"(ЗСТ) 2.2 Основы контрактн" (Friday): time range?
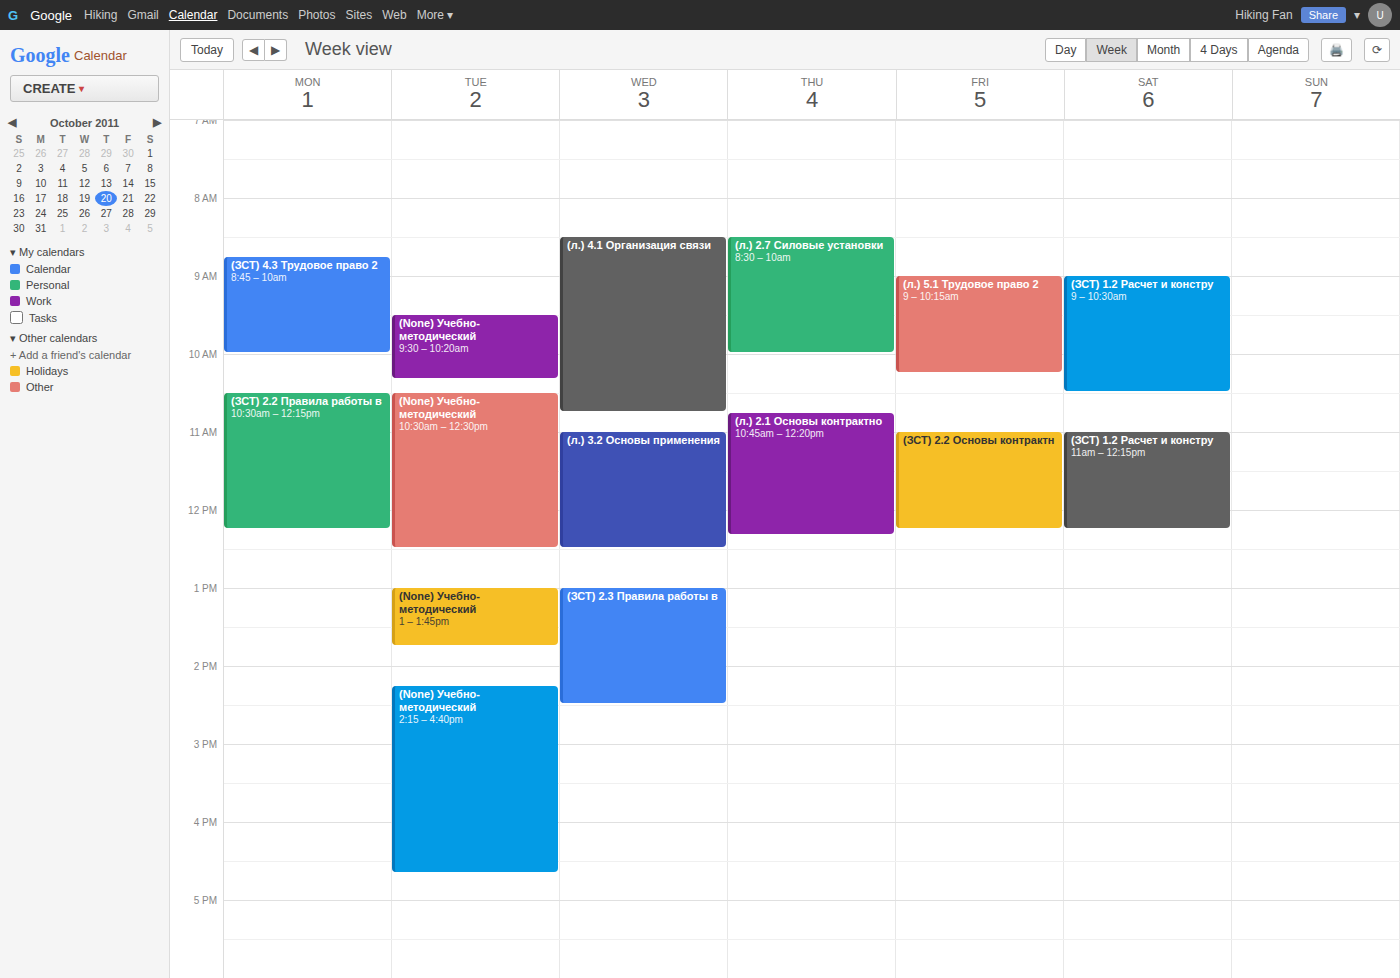
11:00 AM to 12:15 PM